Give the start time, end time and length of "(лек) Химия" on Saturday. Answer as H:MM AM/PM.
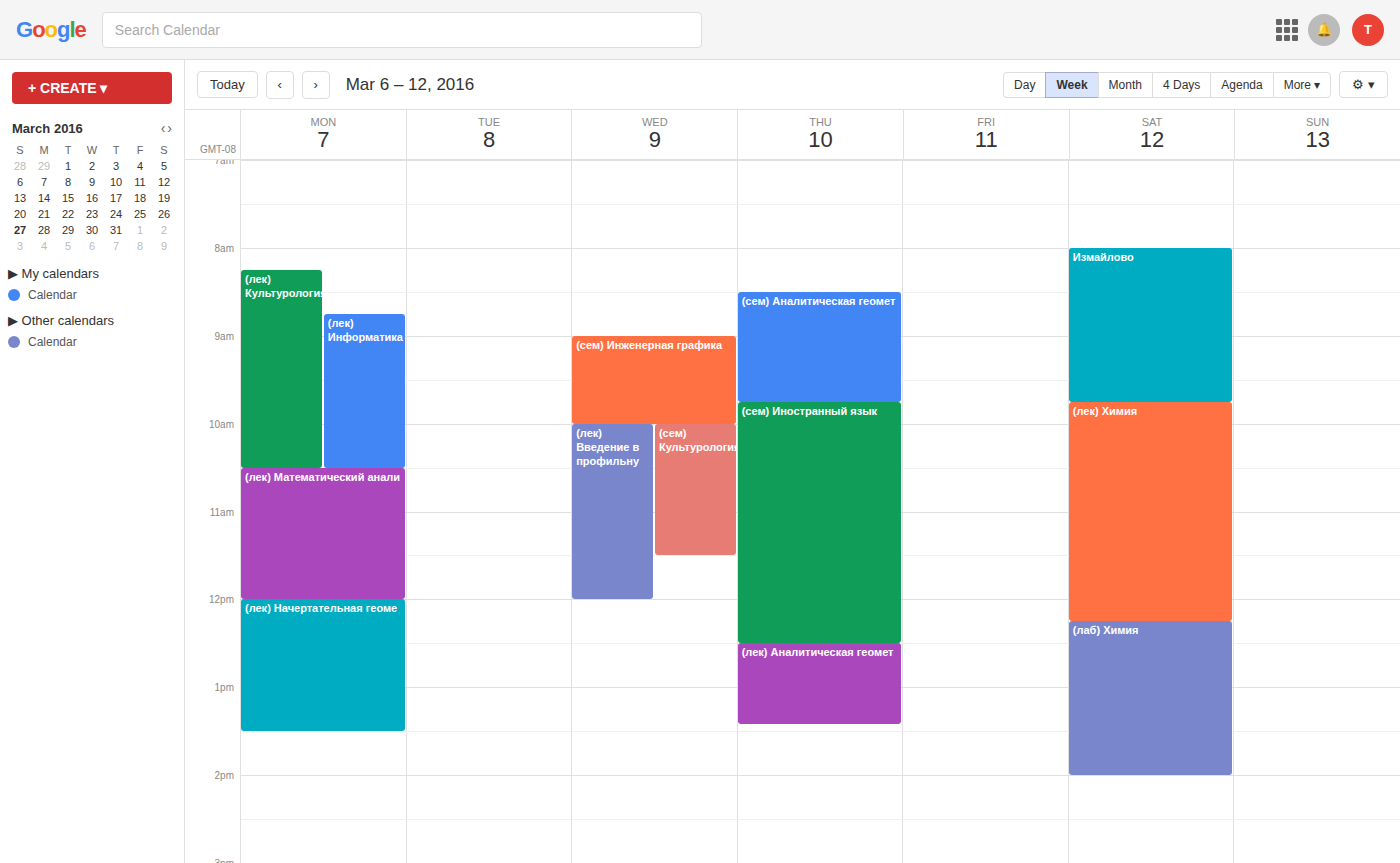
9:45 AM to 12:15 PM, 2 hours 30 minutes